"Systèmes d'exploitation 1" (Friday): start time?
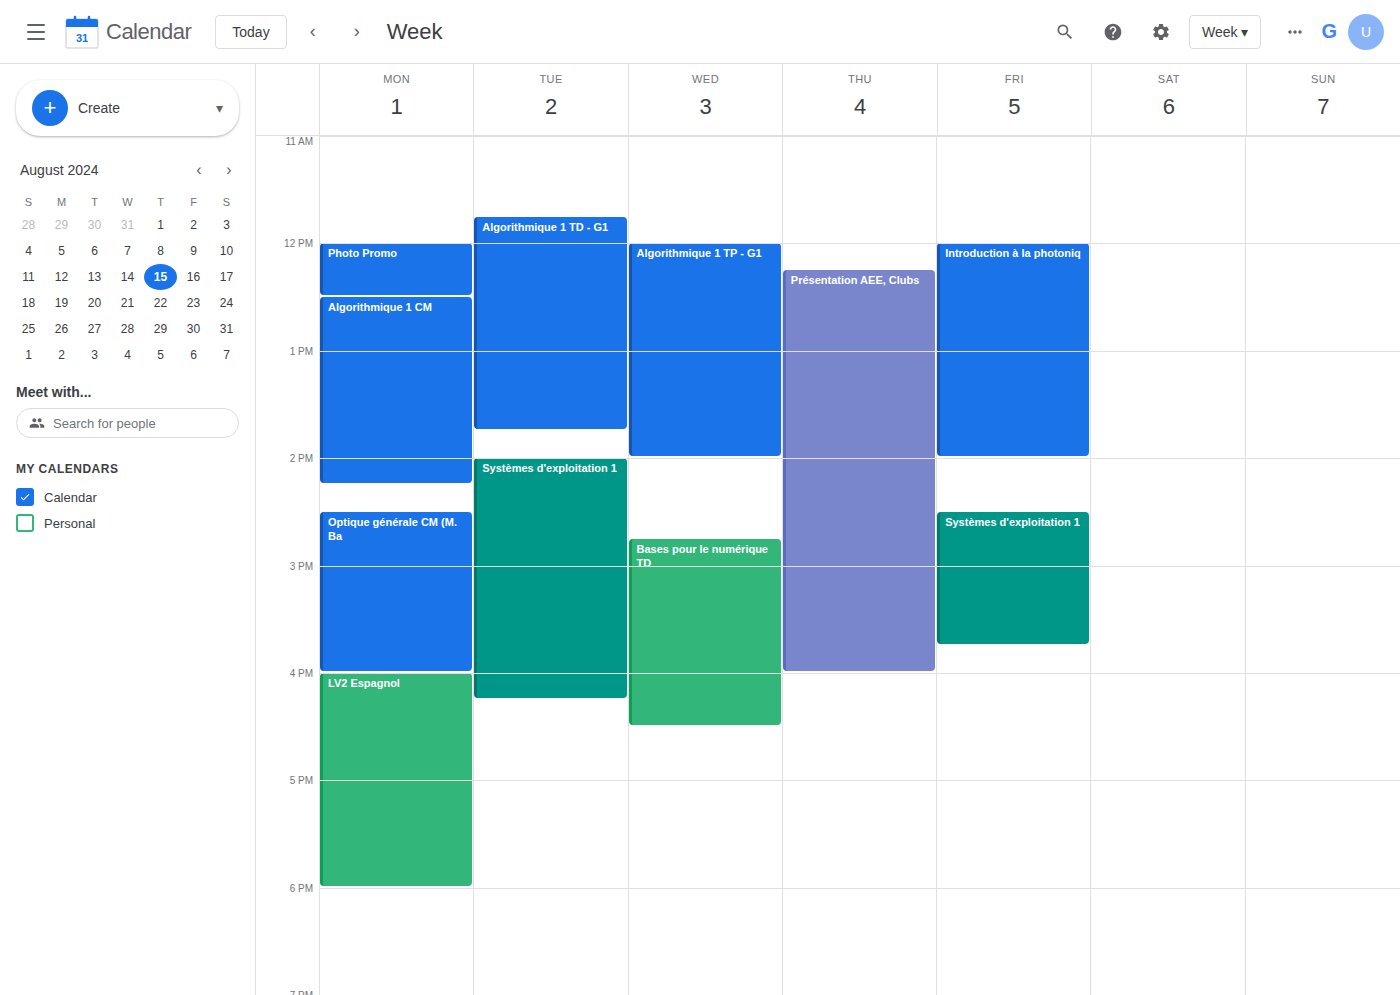
2:30 PM